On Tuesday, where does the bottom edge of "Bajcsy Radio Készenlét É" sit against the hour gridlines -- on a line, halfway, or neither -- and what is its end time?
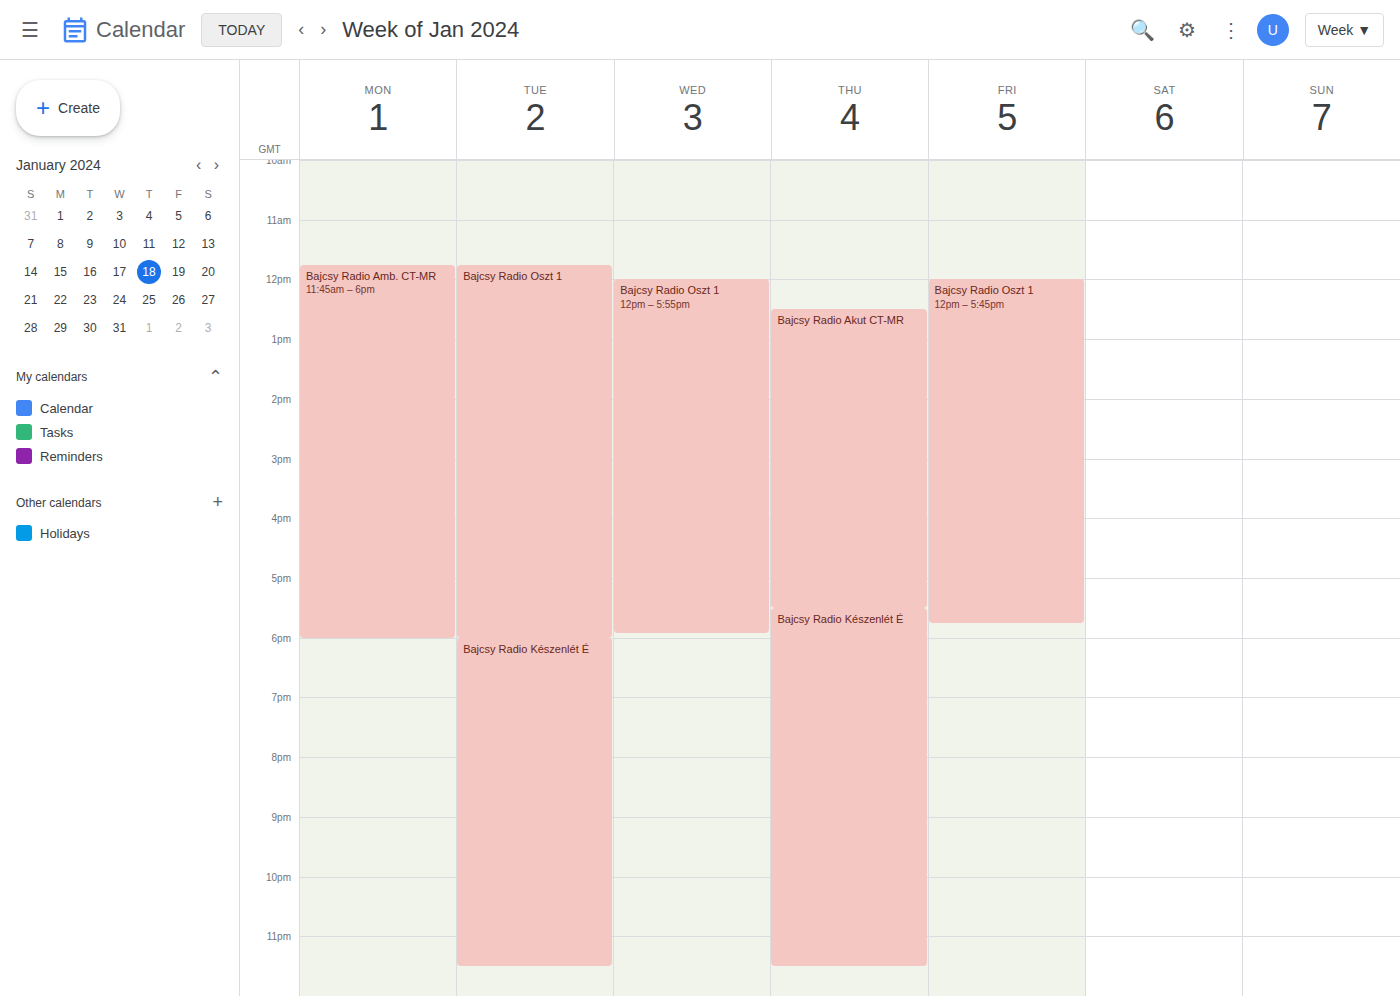
11:30 PM -- halfway between the 11 PM and 12 AM lines.